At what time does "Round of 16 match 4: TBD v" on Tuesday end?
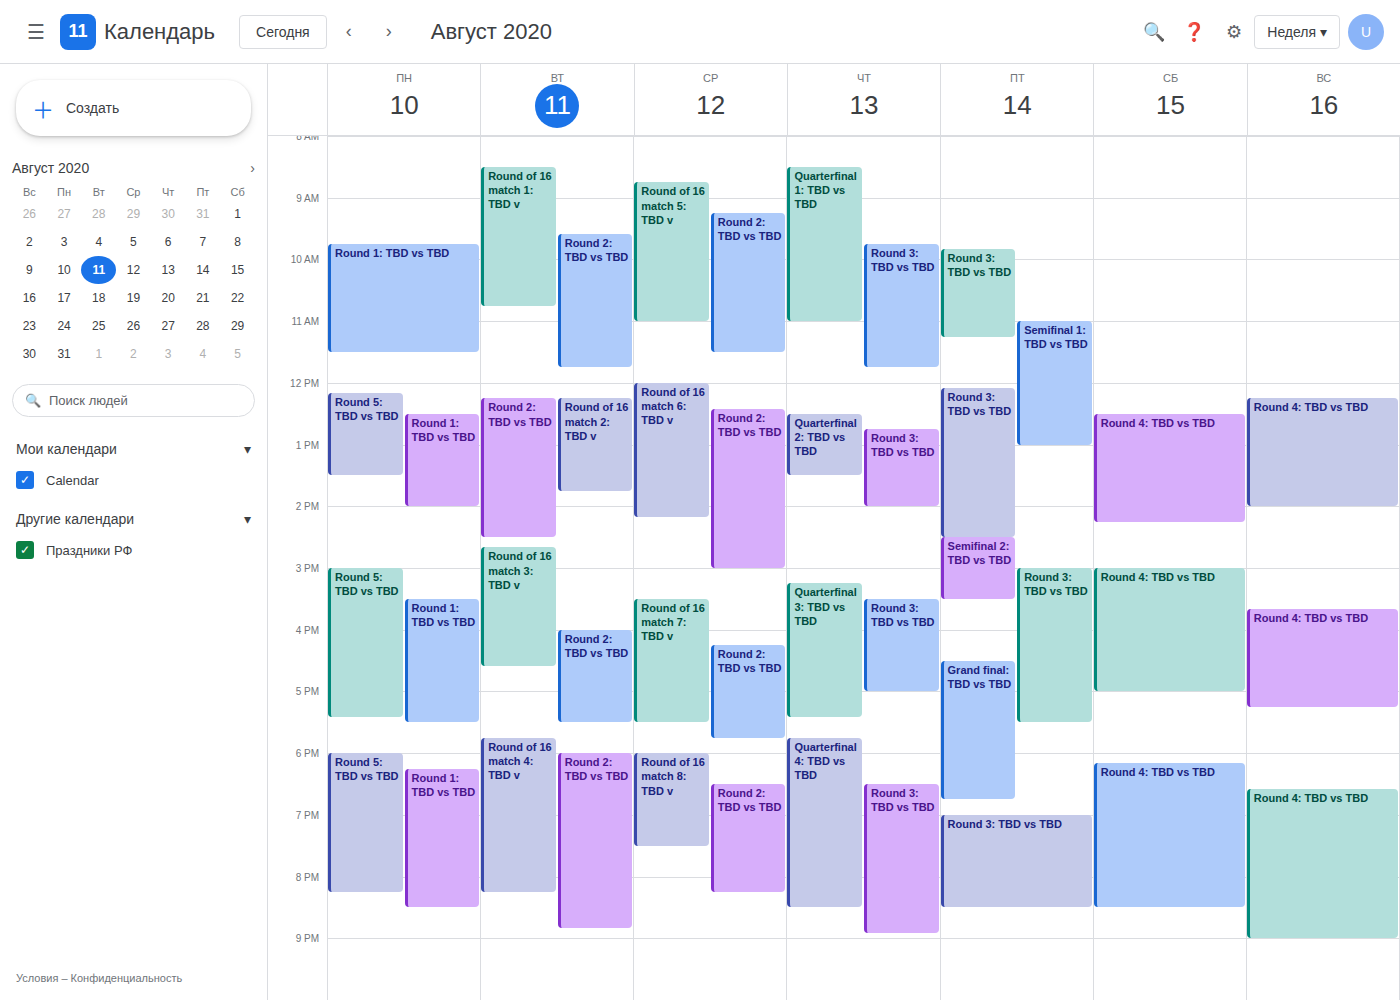
8:15 PM